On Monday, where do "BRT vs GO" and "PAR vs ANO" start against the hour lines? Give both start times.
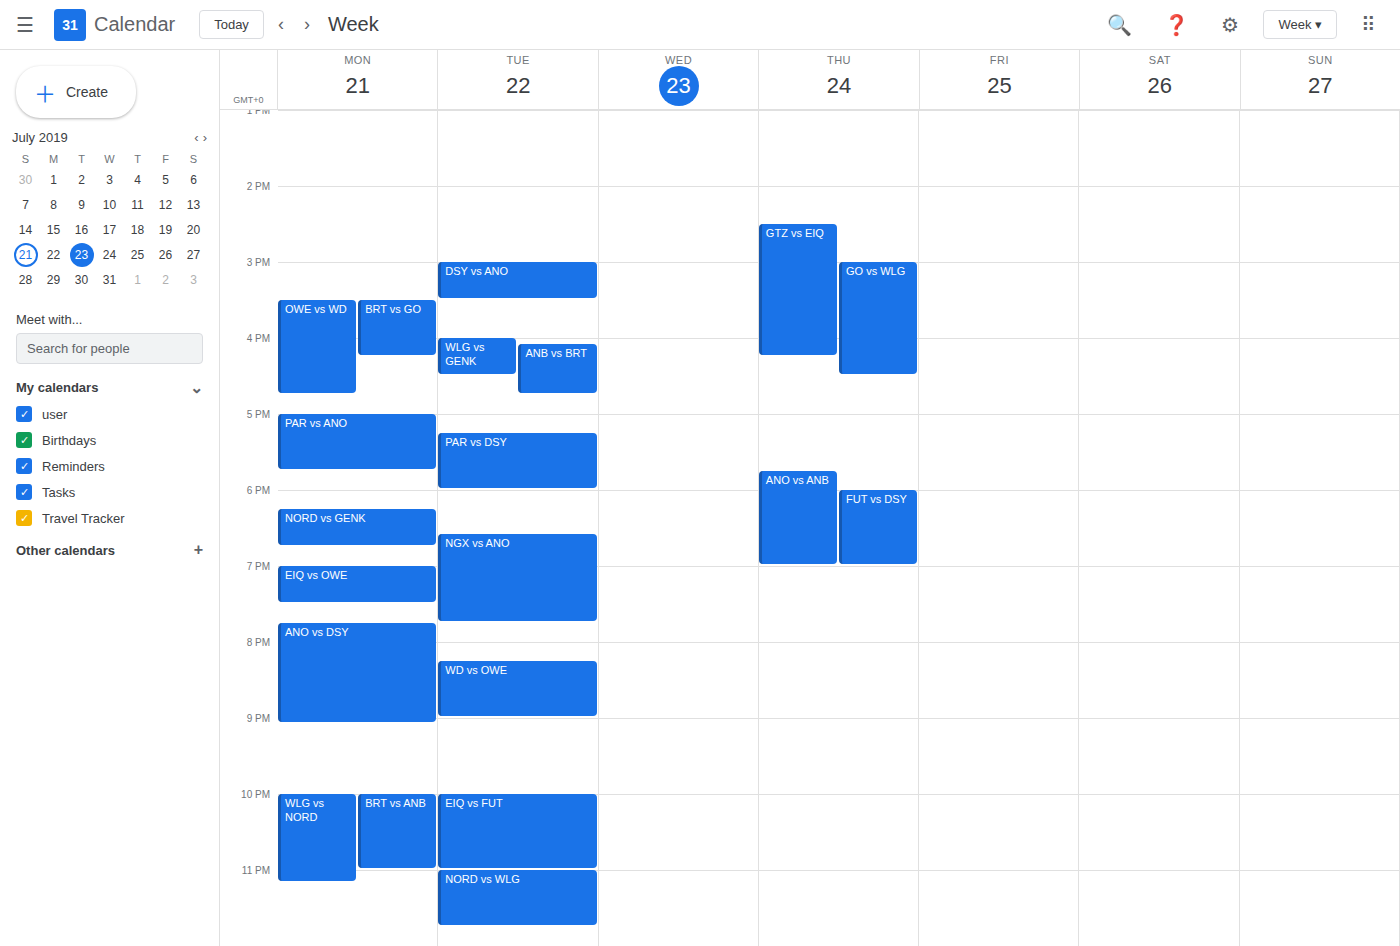
"BRT vs GO": 3:30 PM, halfway between the 3 PM and 4 PM lines. "PAR vs ANO": 5:00 PM, exactly on the 5 PM line.